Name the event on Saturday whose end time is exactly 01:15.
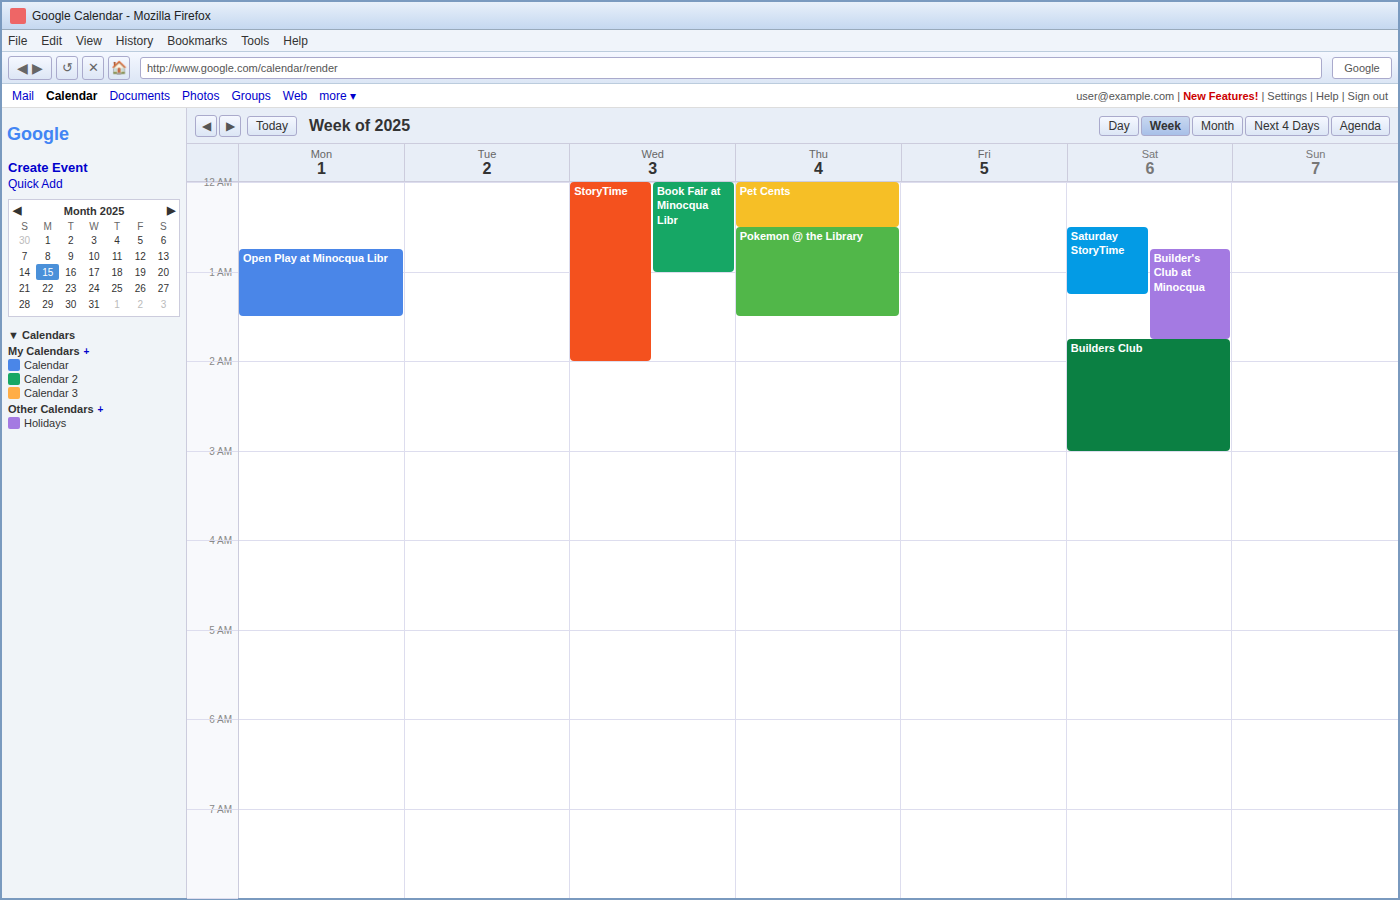
"Saturday StoryTime"